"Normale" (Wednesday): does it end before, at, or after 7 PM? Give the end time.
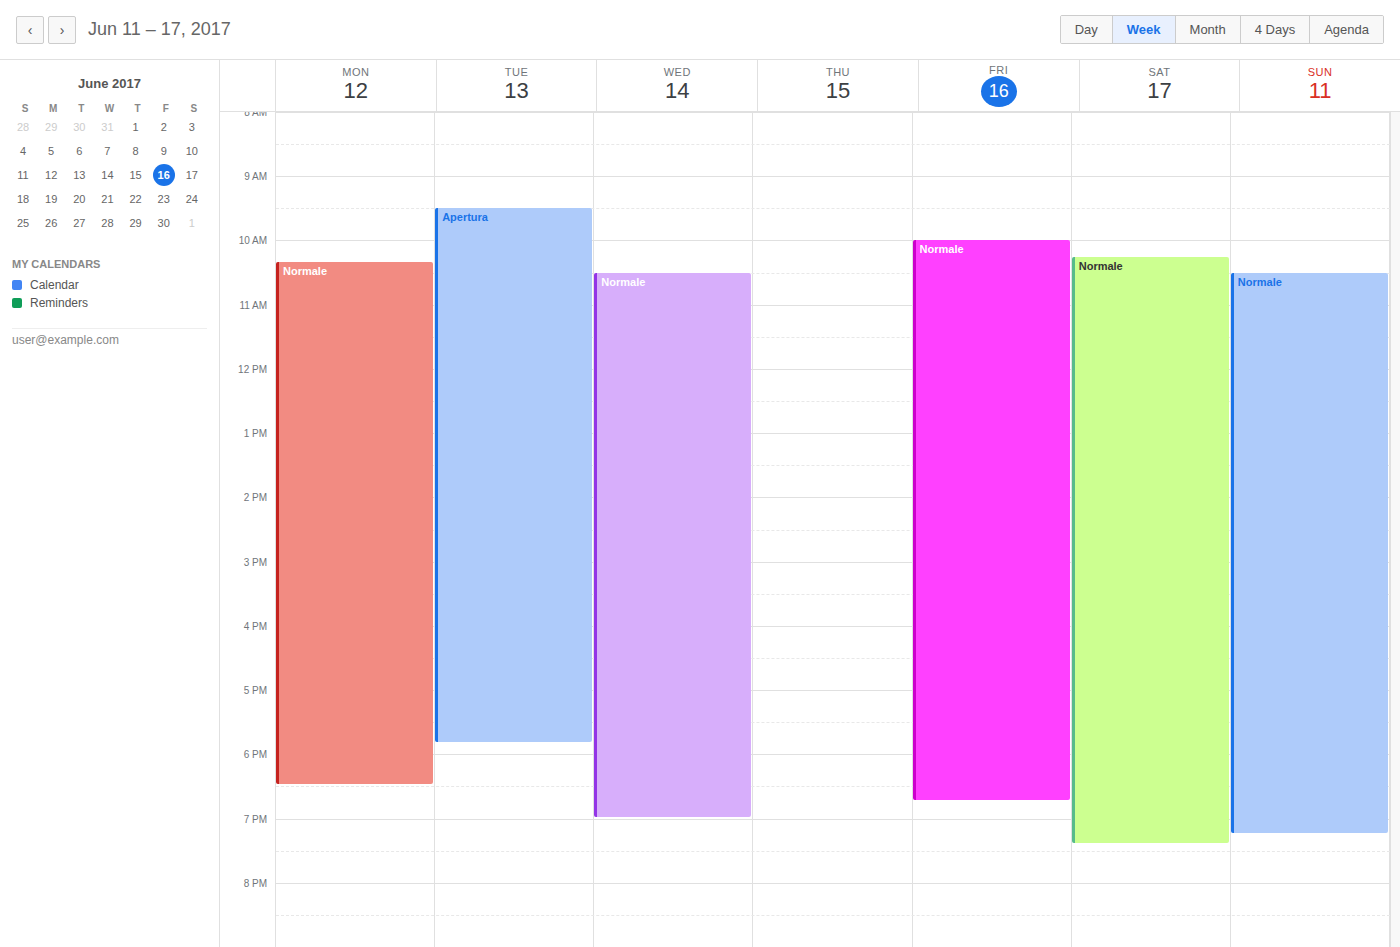
7:00 PM -- exactly at 7 PM, on the 7 PM line.